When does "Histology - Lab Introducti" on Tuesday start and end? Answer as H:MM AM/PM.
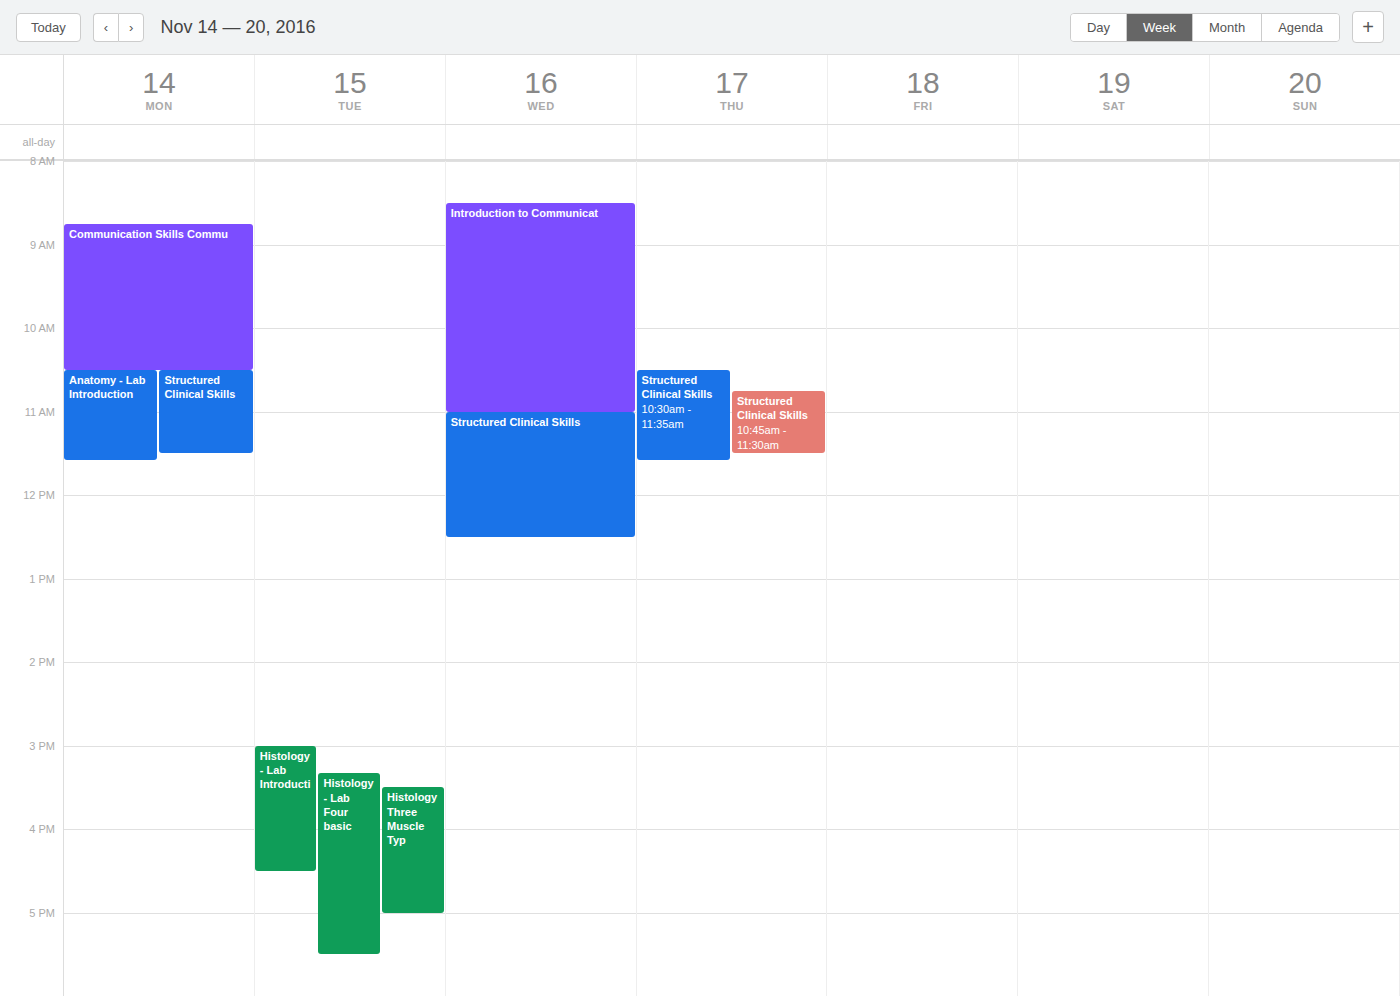
3:00 PM to 4:30 PM